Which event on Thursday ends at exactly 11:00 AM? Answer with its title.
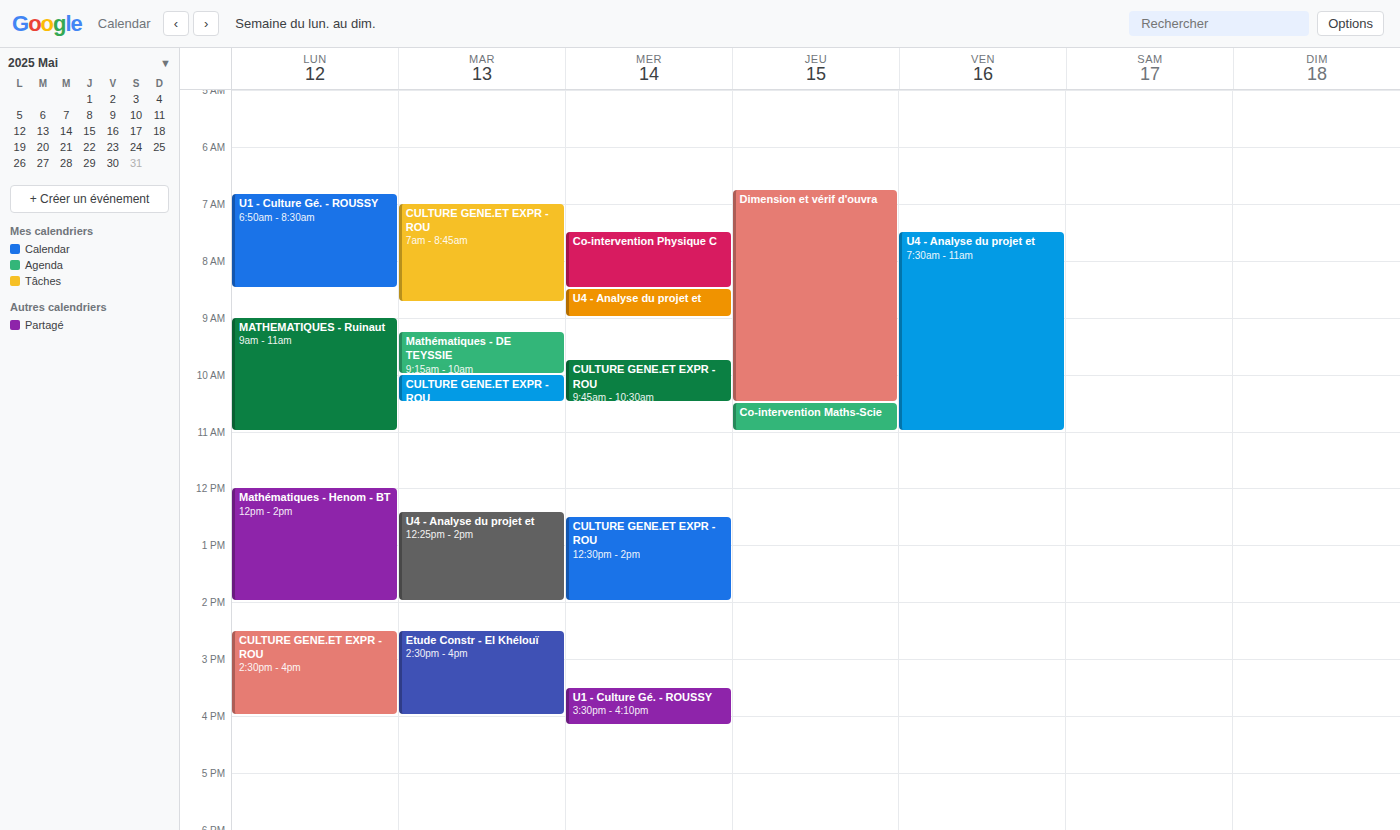
"Co-intervention Maths-Scie"